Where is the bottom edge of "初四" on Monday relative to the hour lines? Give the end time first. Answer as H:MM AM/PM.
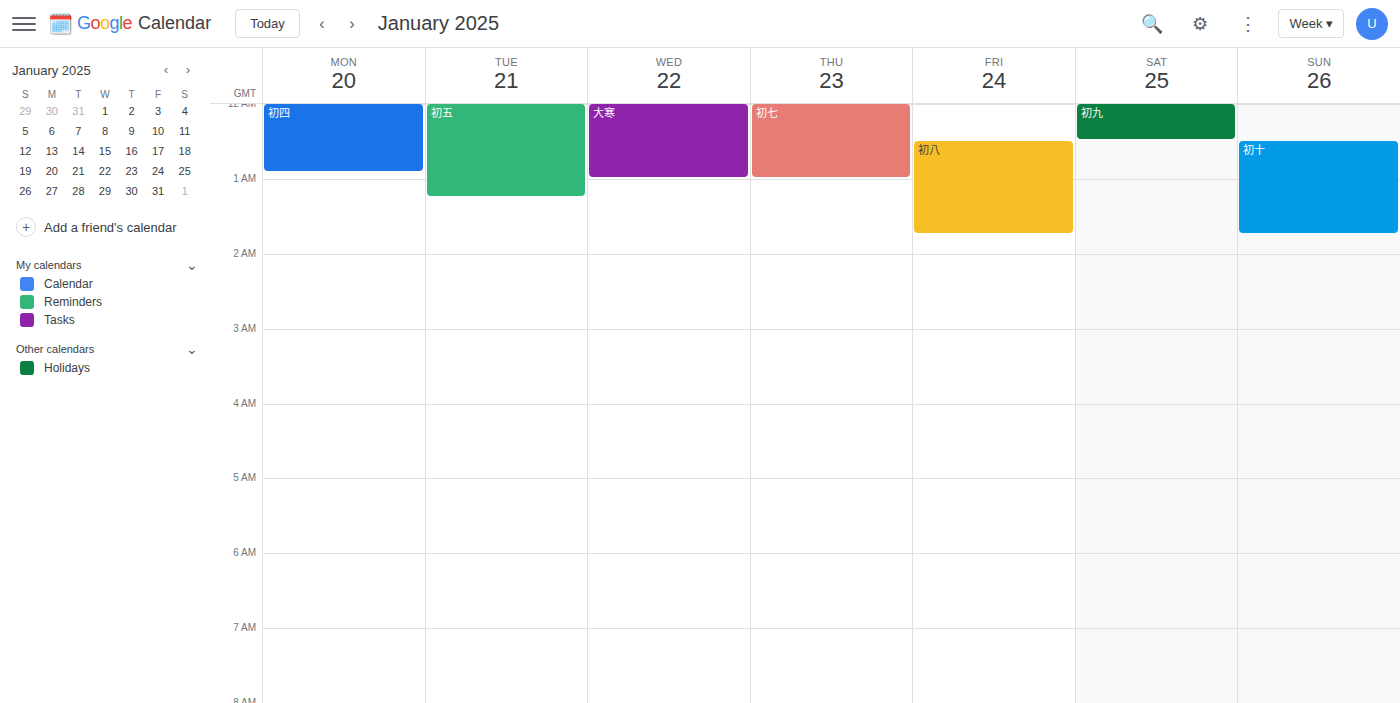
12:55 AM -- neither: 55 minutes below the 12 AM line and 5 minutes above the 1 AM line.